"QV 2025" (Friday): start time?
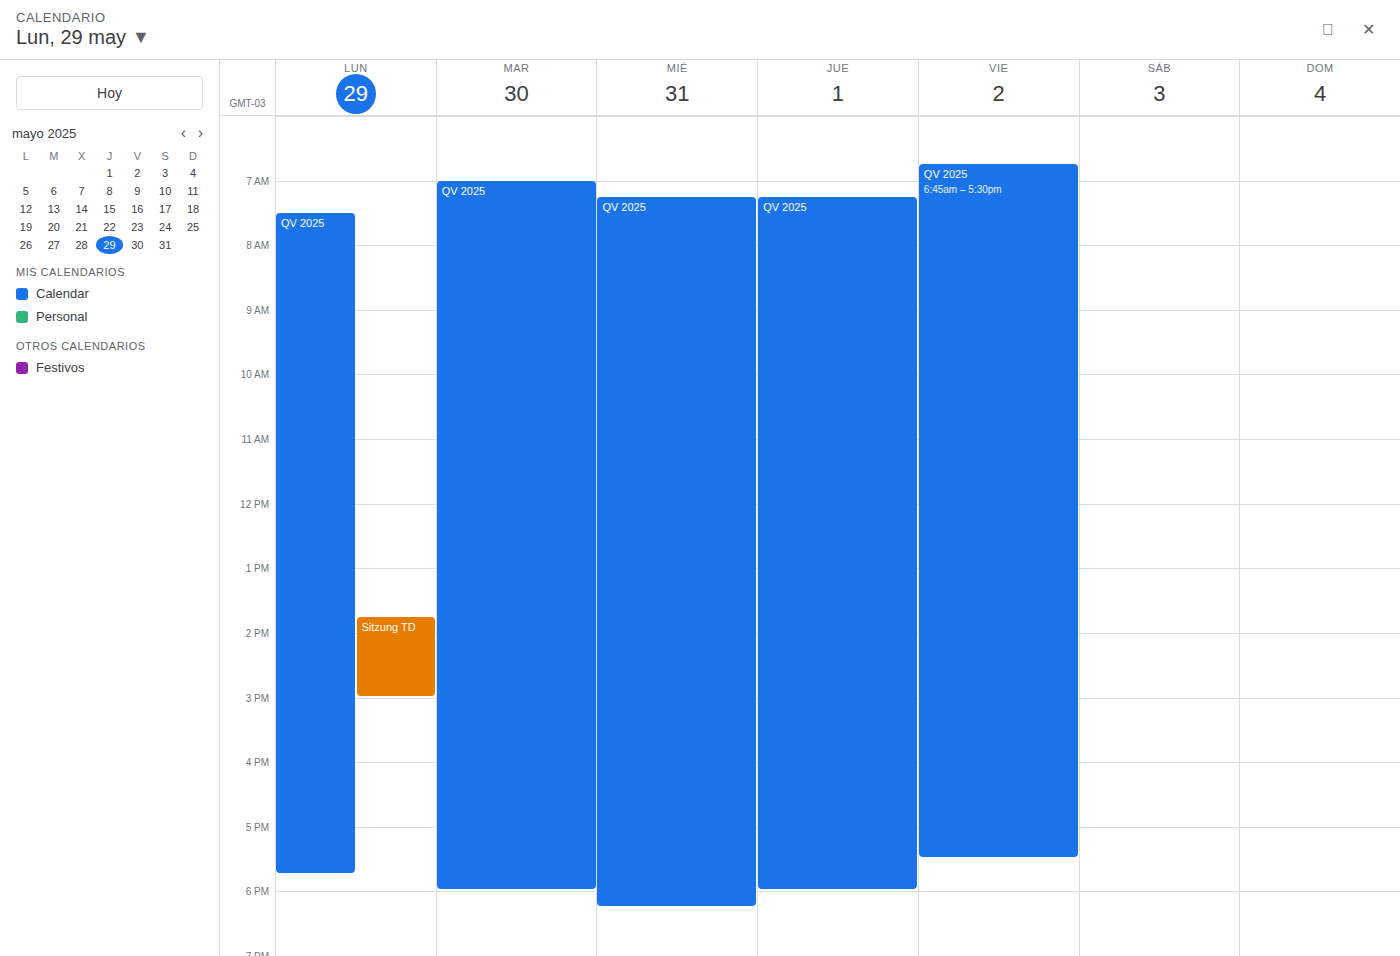
6:45 AM